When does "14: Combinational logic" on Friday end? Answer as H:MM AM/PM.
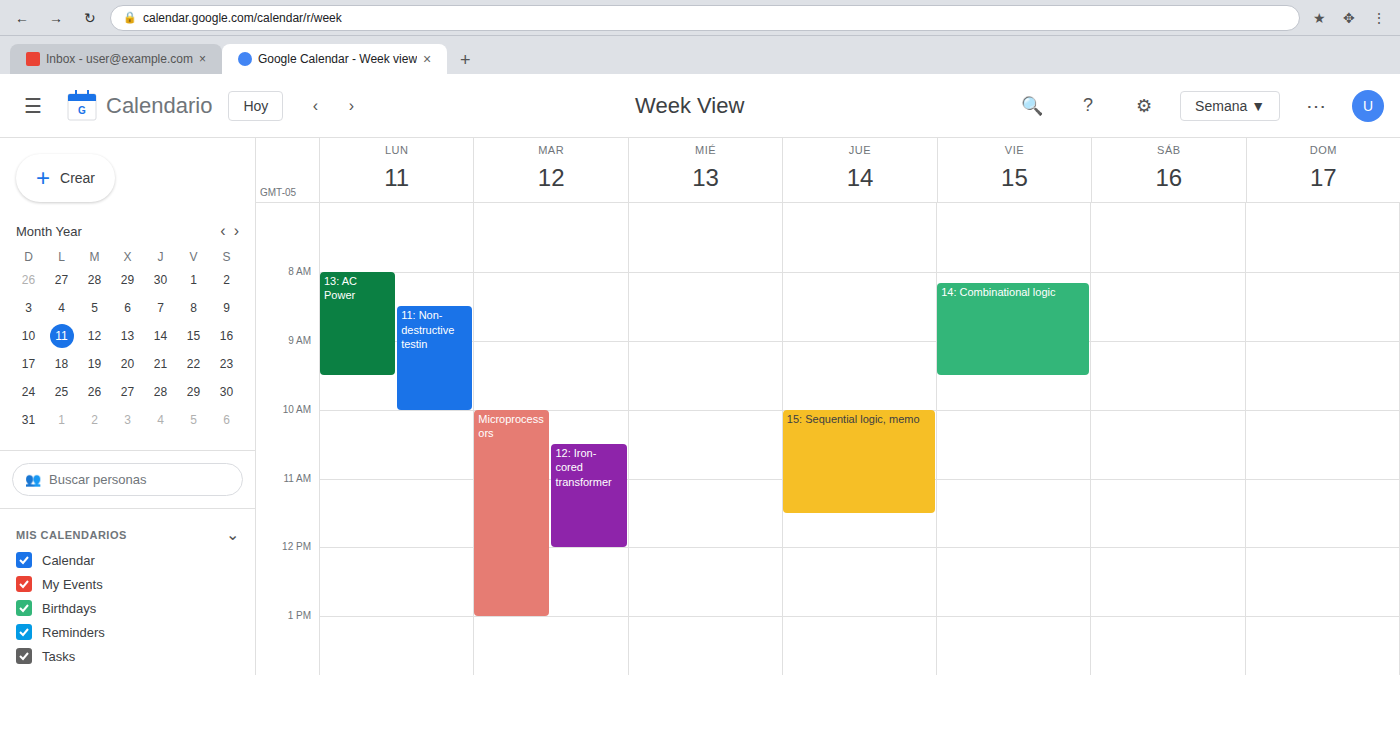
9:30 AM